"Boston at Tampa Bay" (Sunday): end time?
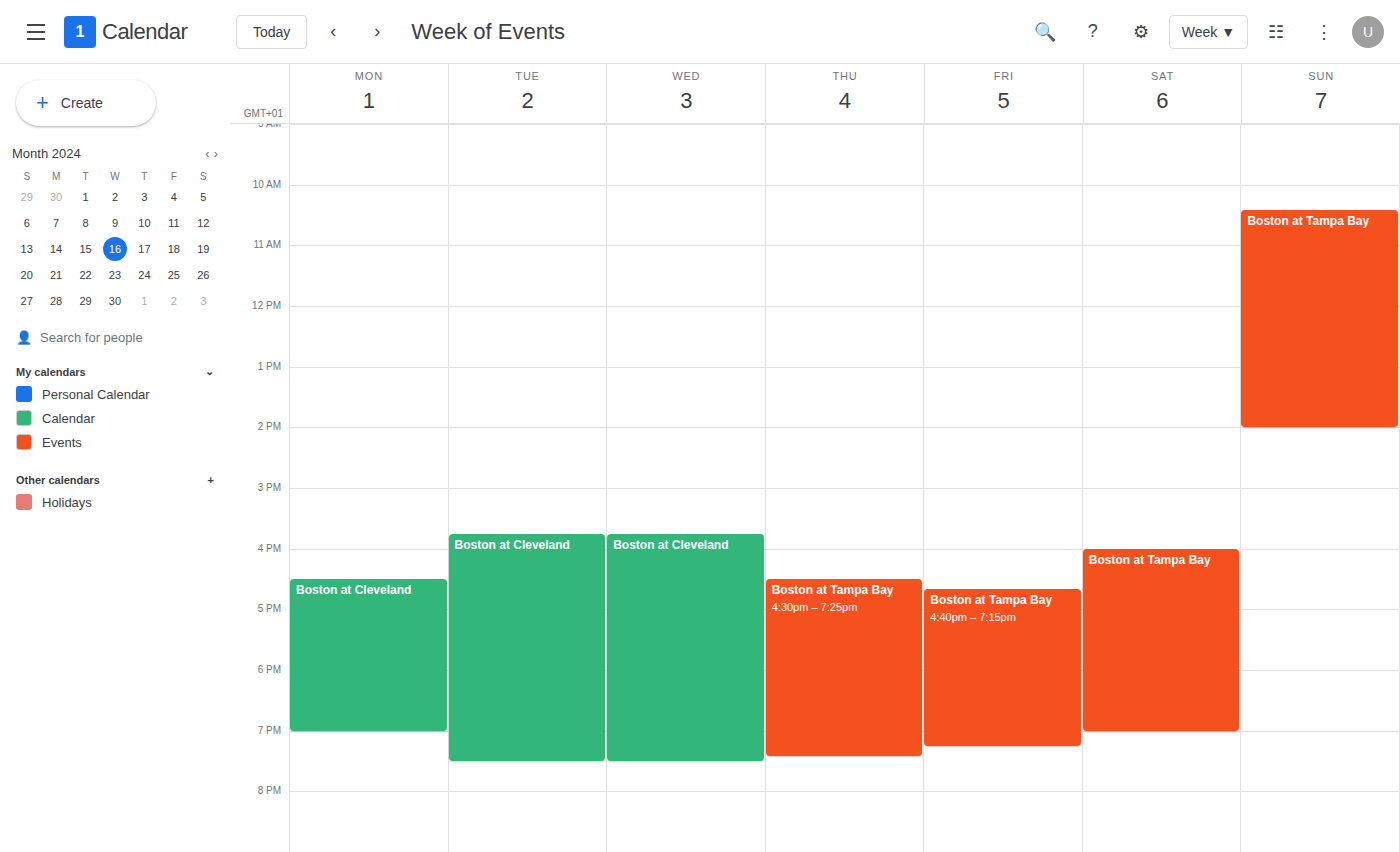
2:00 PM